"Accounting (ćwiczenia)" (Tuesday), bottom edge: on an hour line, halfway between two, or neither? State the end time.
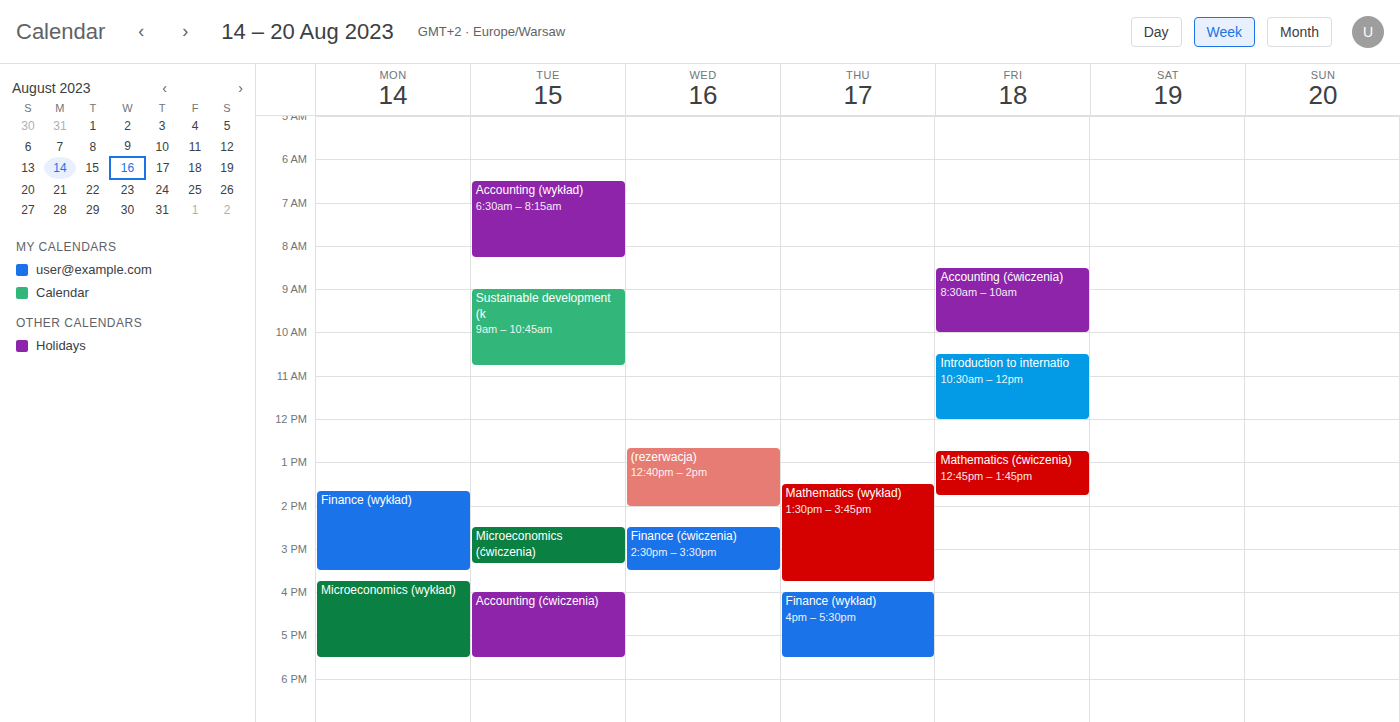
5:30 PM -- halfway between the 5 PM and 6 PM lines.